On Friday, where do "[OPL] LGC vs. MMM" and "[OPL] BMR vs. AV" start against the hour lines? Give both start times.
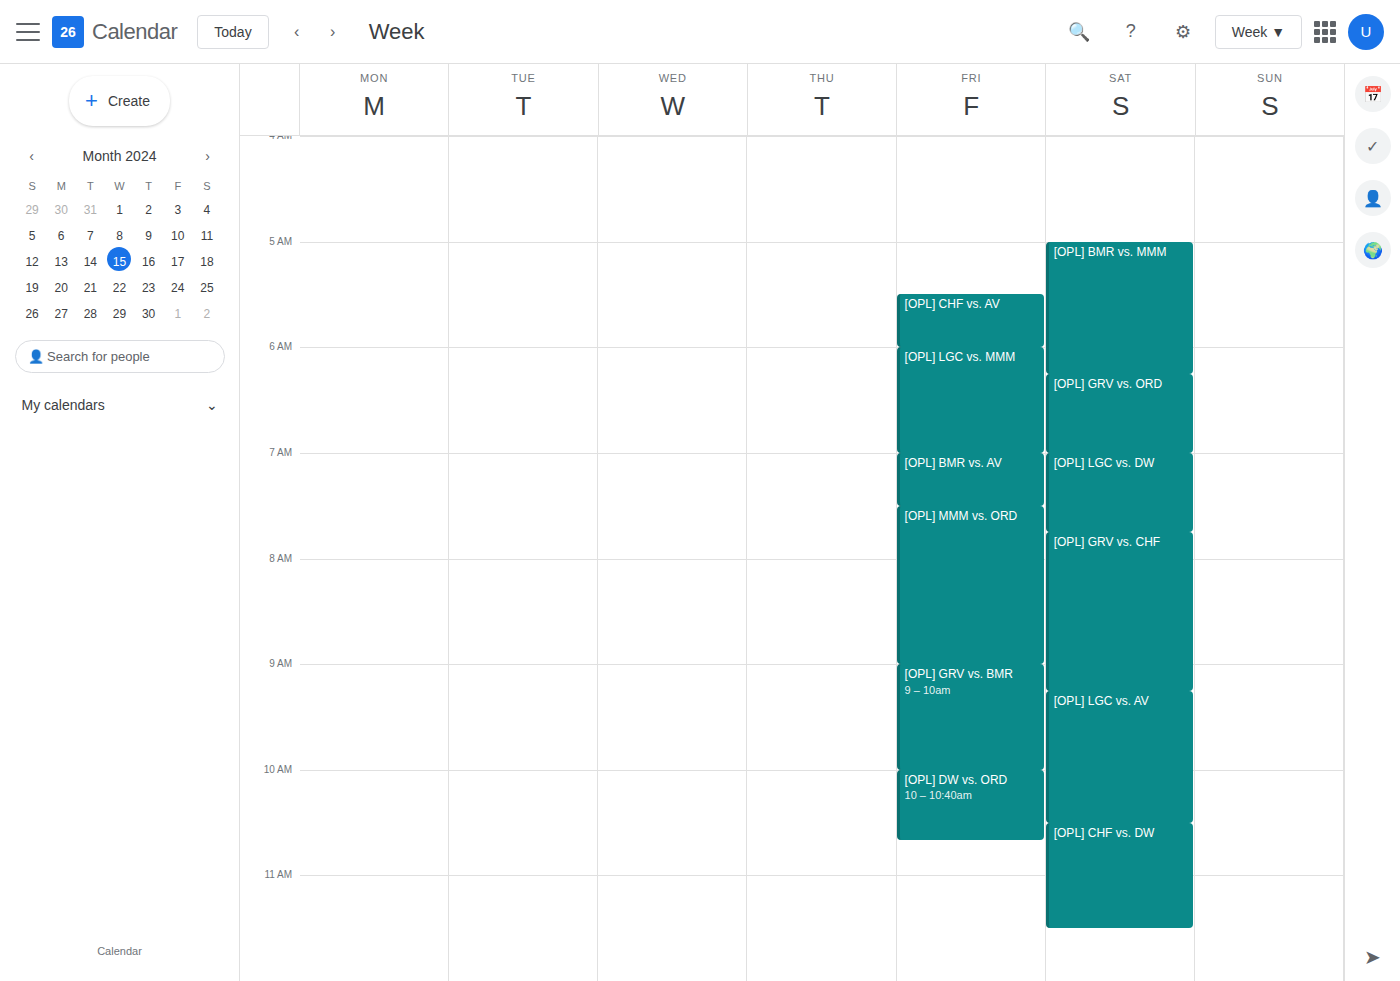
"[OPL] LGC vs. MMM": 6:00 AM, exactly on the 6 AM line. "[OPL] BMR vs. AV": 7:00 AM, exactly on the 7 AM line.